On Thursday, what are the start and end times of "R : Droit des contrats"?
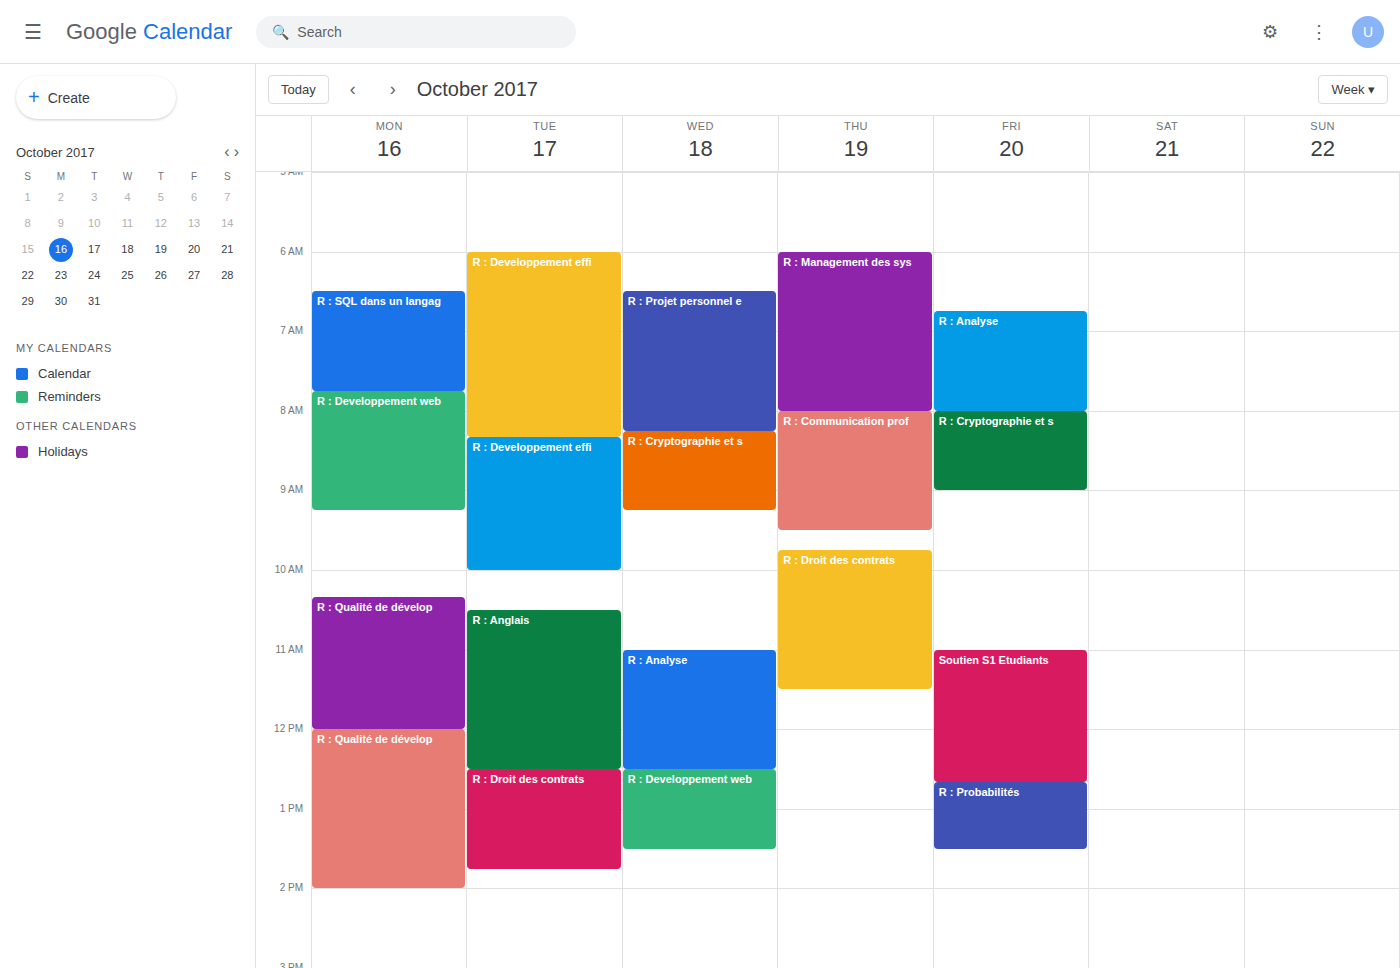
9:45 AM to 11:30 AM